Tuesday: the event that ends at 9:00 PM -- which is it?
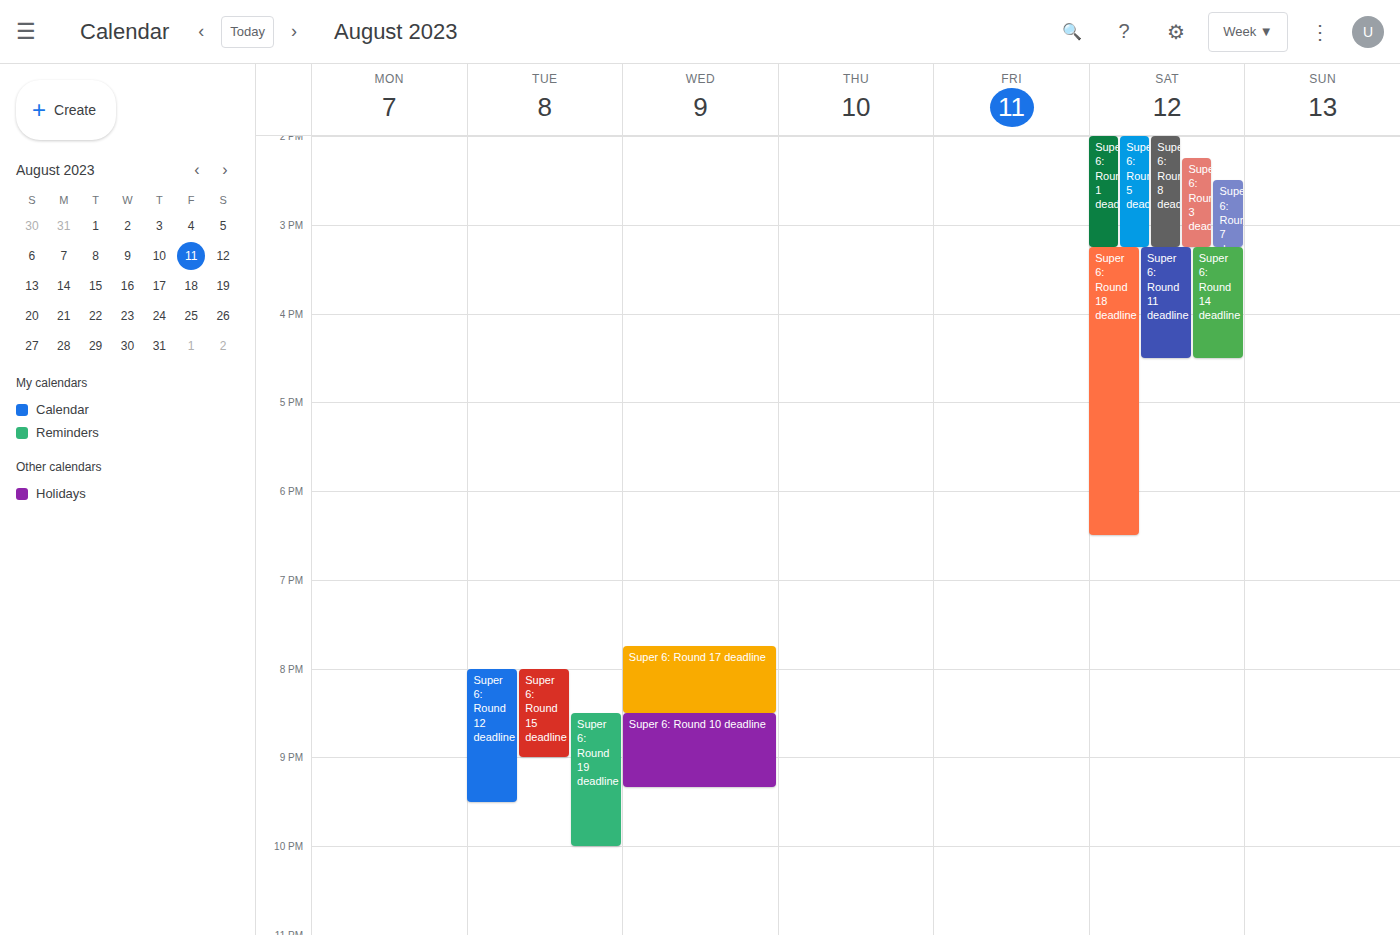
"Super 6: Round 15 deadline"